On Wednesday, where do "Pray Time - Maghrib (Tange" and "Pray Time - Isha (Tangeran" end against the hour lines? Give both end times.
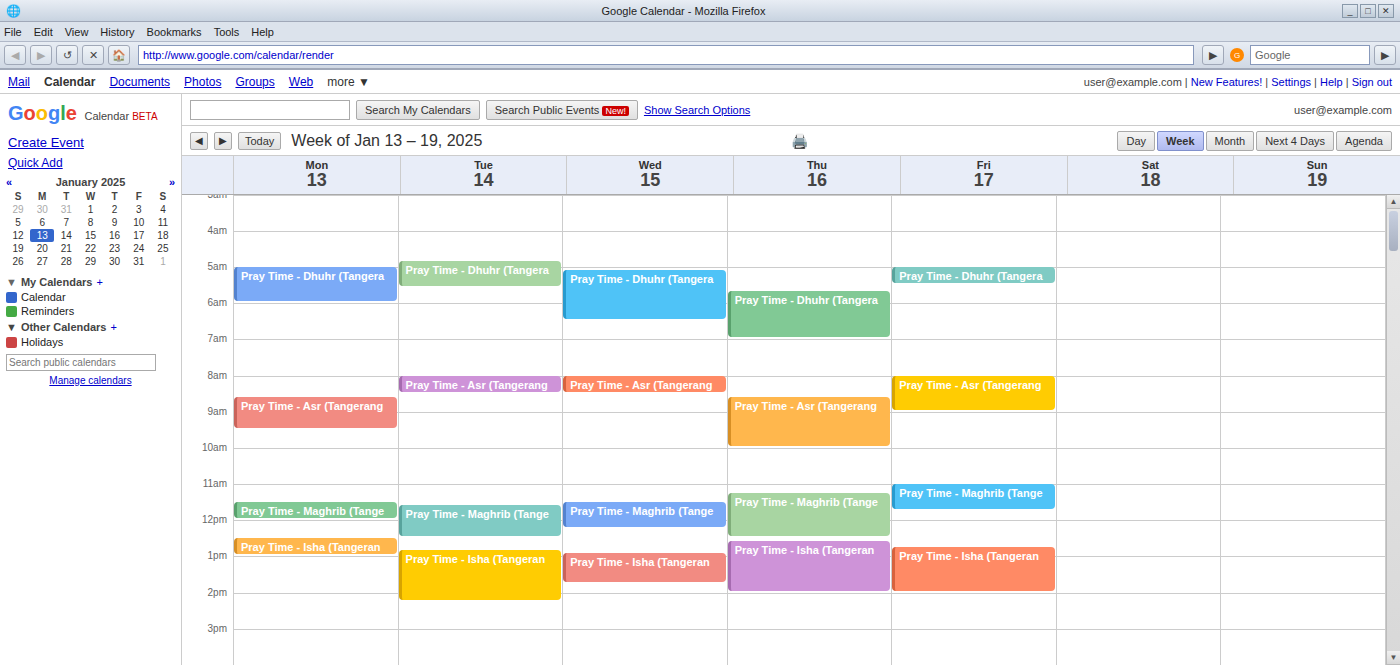
"Pray Time - Maghrib (Tange": 12:15 PM, neither: a quarter of the way from the 12 PM line to the 1 PM line. "Pray Time - Isha (Tangeran": 1:45 PM, neither: three quarters of the way from the 1 PM line to the 2 PM line.